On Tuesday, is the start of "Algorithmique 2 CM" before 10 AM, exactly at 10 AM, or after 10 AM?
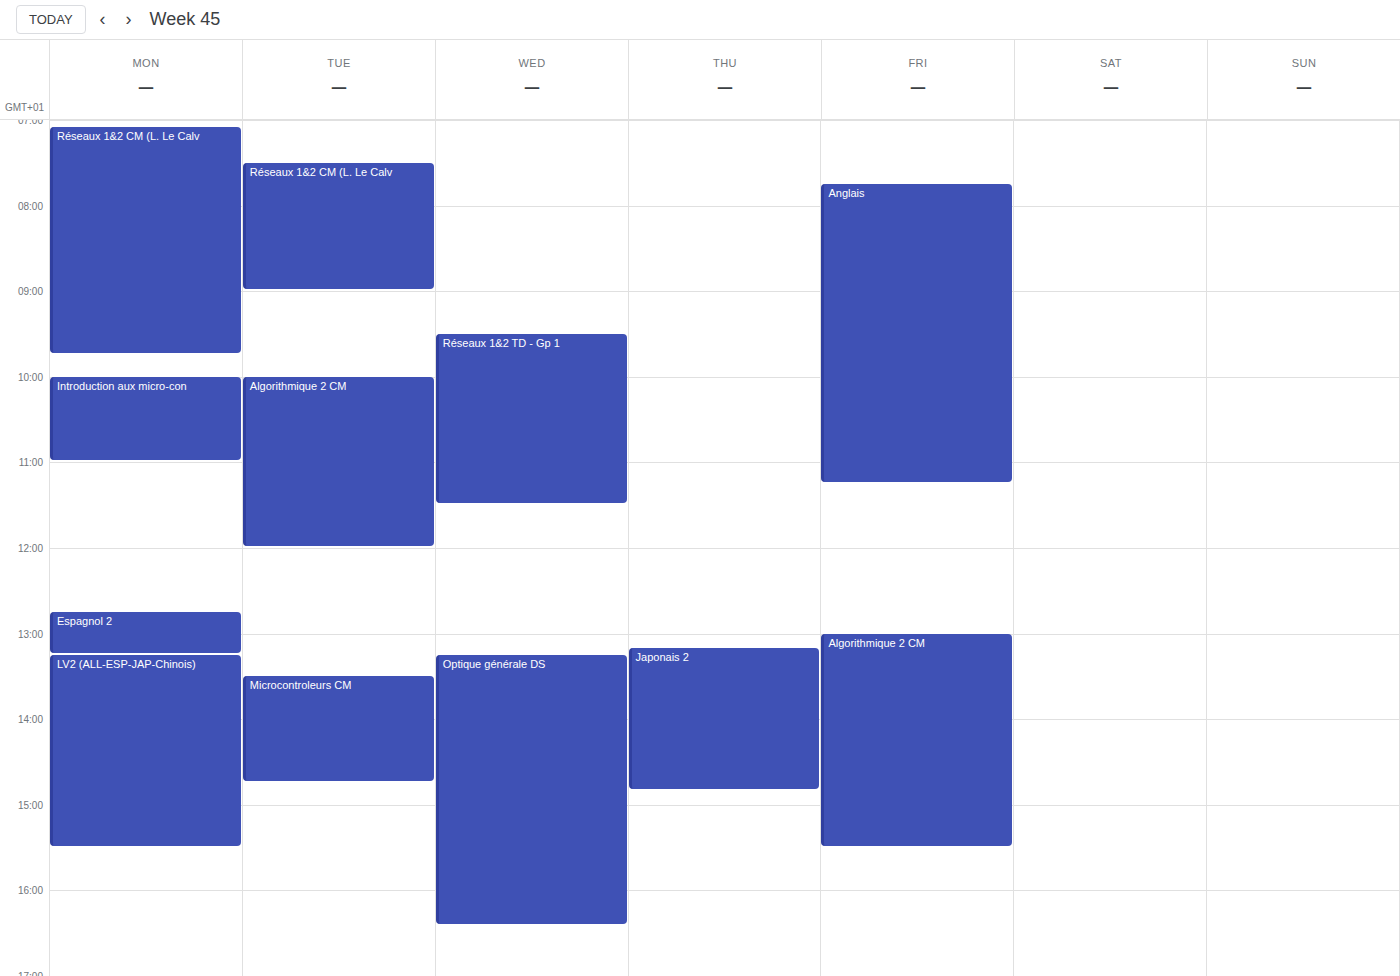
10:00 AM -- exactly at 10 AM, on the 10 AM line.